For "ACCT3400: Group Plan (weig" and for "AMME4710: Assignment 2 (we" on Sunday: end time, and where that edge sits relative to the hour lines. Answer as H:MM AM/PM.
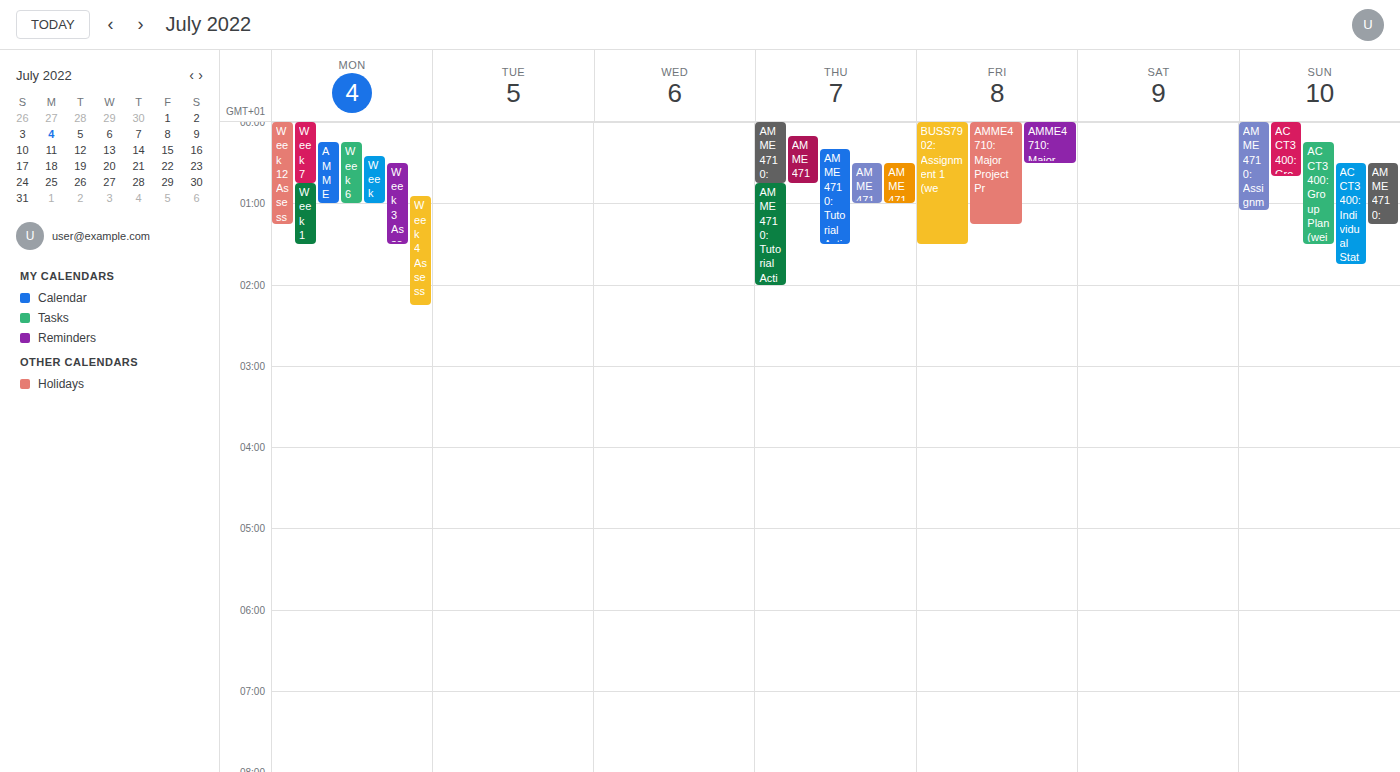
"ACCT3400: Group Plan (weig": 1:30 AM, halfway between the 1 AM and 2 AM lines. "AMME4710: Assignment 2 (we": 1:15 AM, neither: a quarter of the way from the 1 AM line to the 2 AM line.